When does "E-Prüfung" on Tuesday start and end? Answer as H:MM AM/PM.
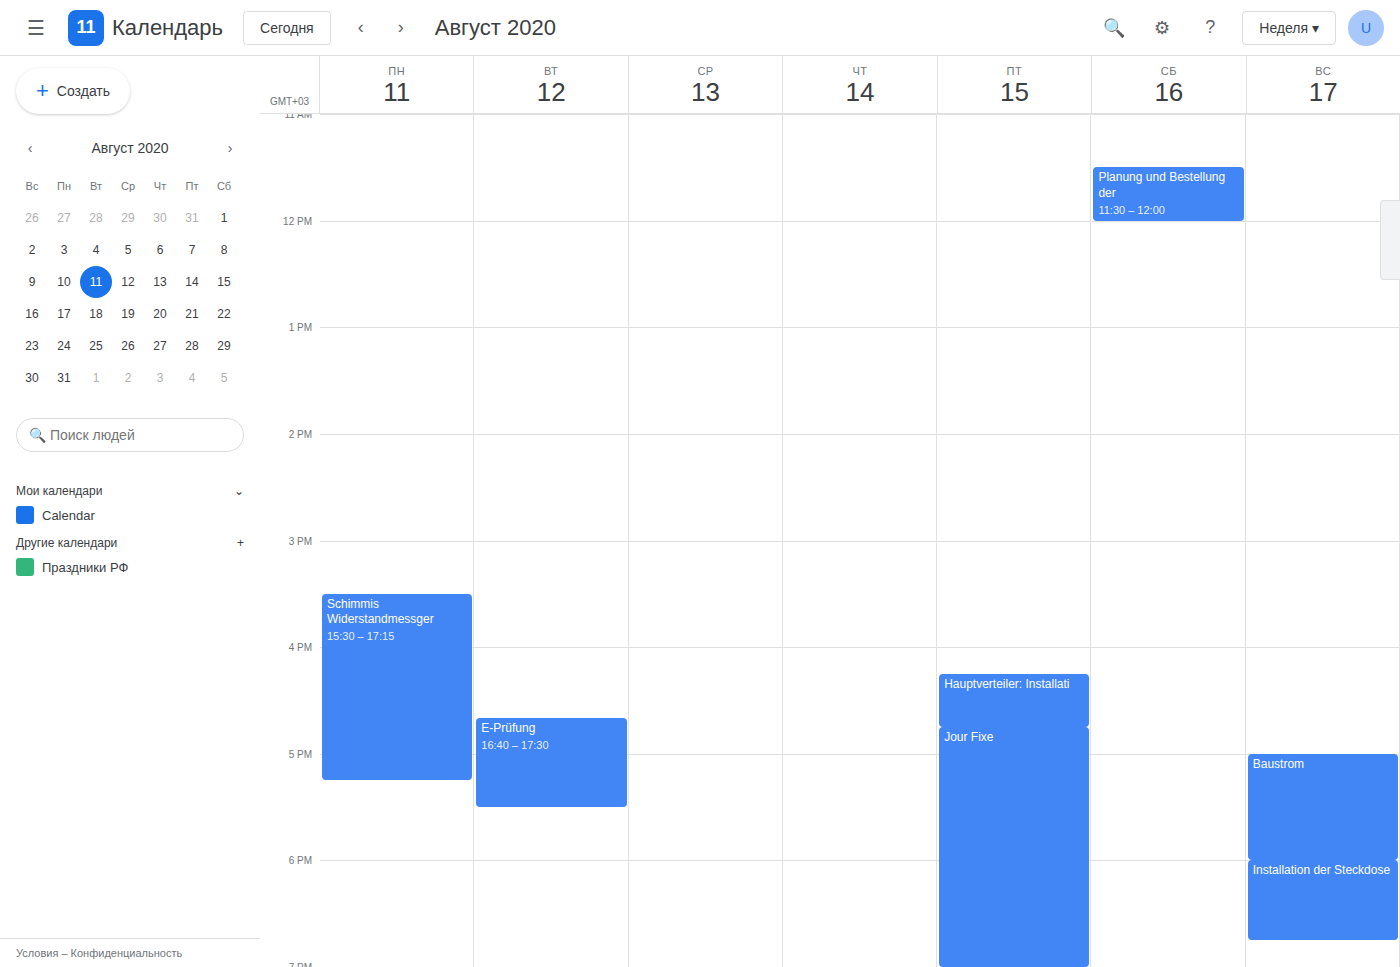
4:40 PM to 5:30 PM